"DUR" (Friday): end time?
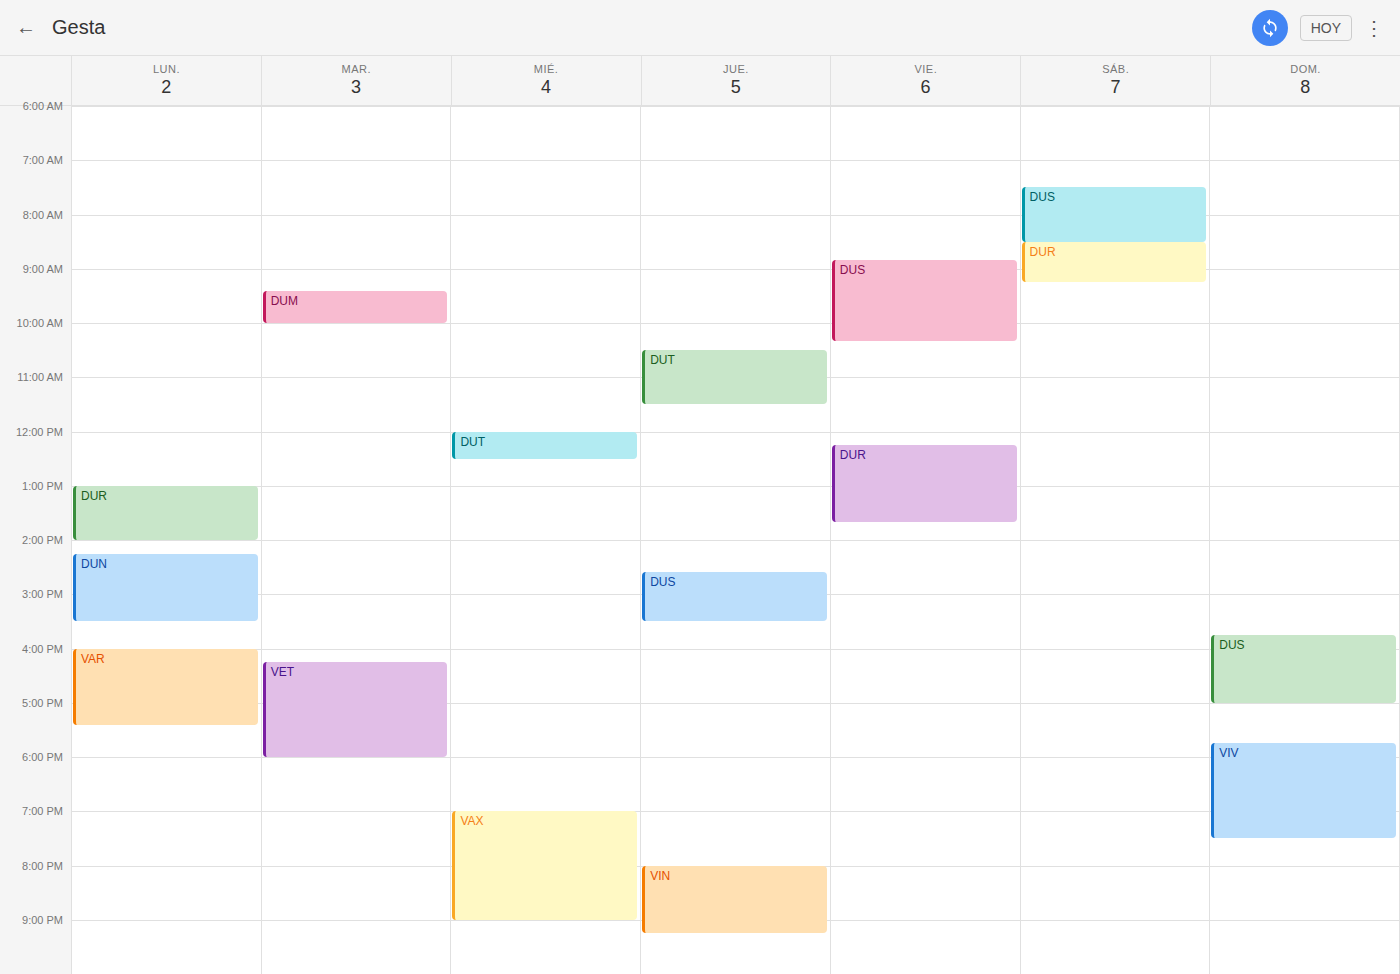
13:40